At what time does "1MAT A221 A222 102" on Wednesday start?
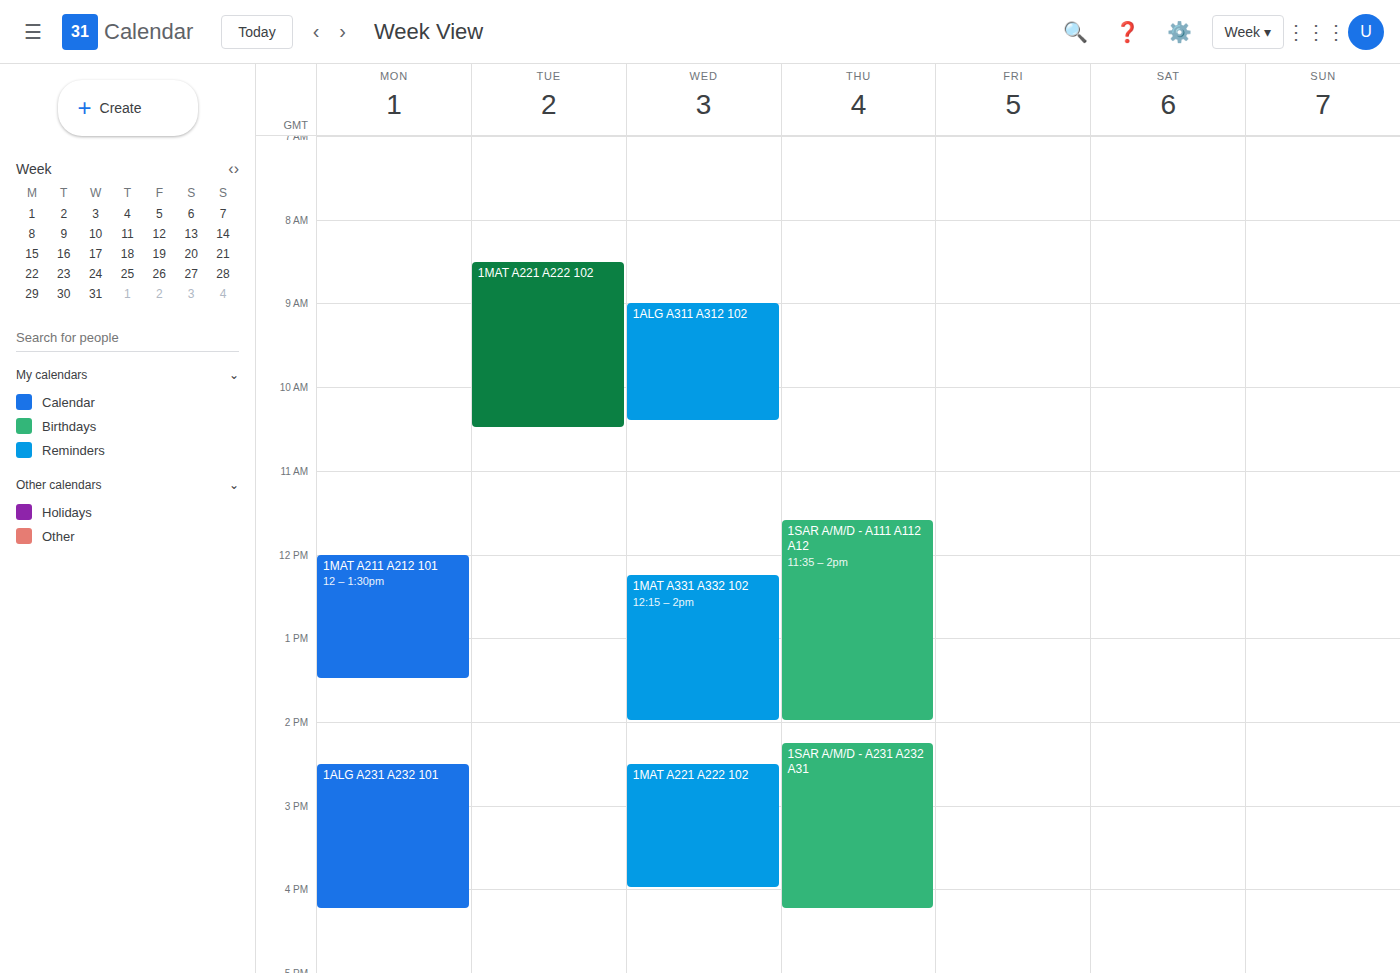
2:30 PM